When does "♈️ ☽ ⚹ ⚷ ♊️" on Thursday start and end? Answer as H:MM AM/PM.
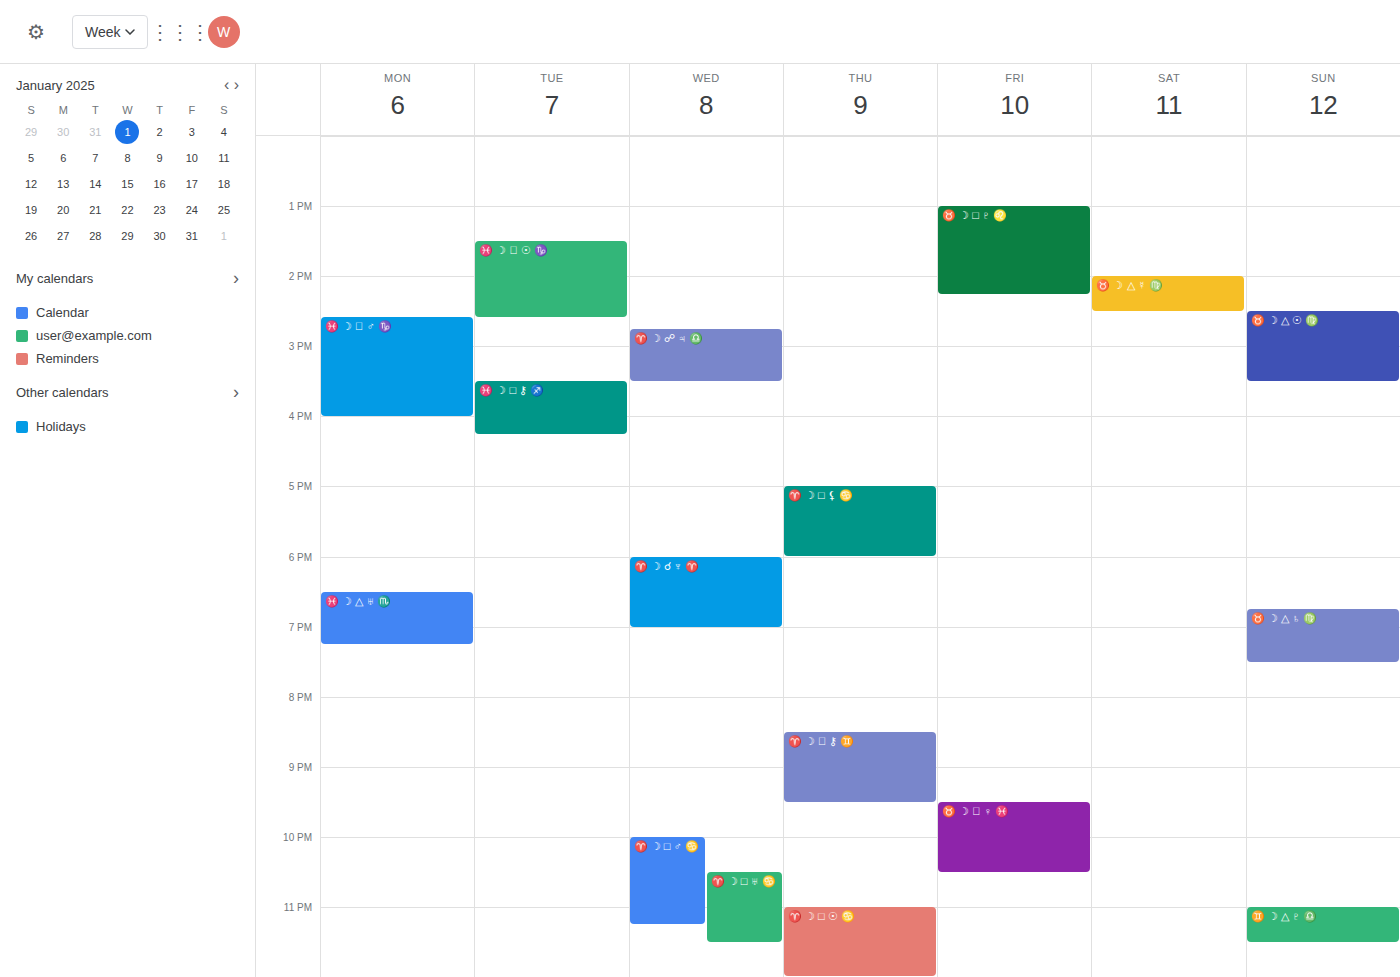
8:30 PM to 9:30 PM